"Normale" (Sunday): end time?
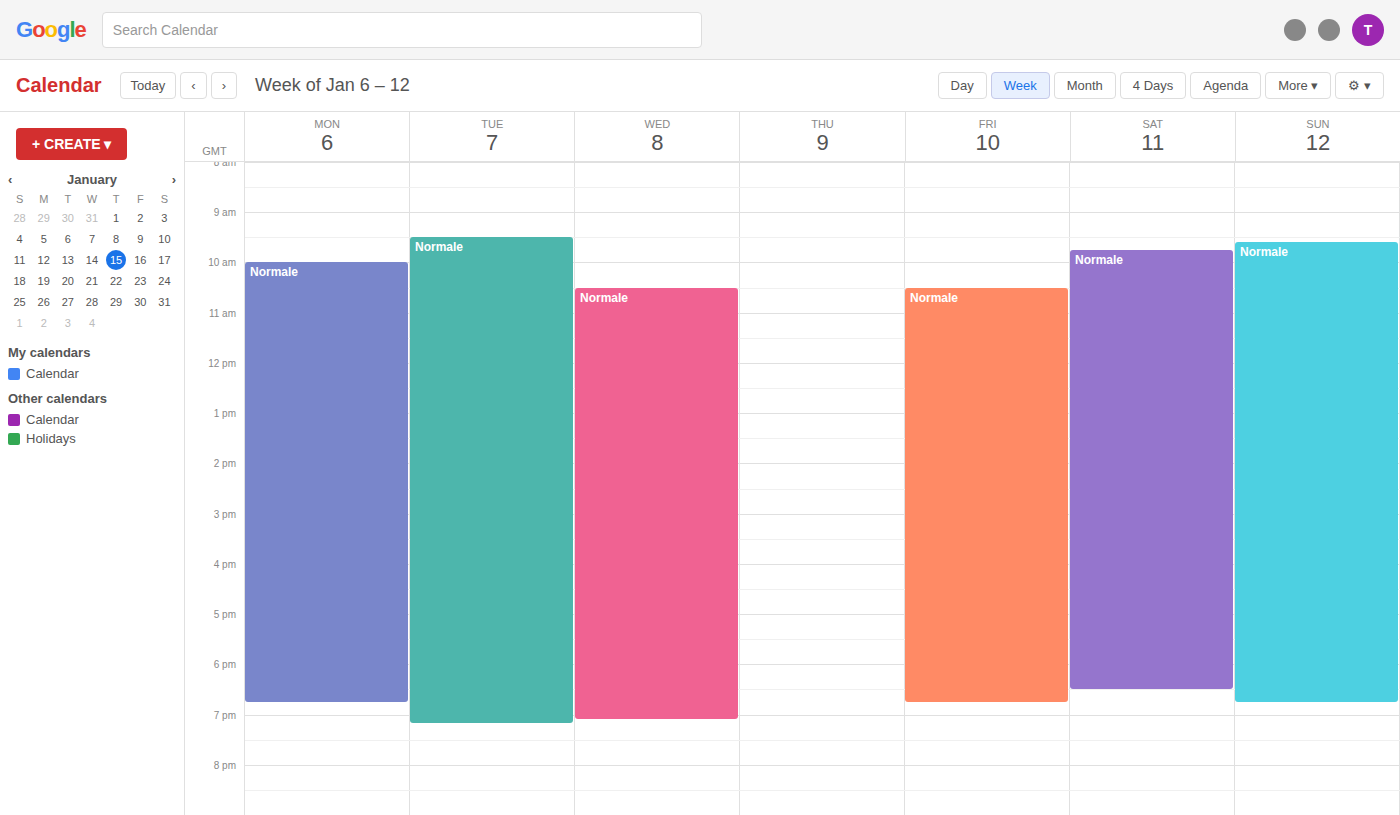
6:45 PM